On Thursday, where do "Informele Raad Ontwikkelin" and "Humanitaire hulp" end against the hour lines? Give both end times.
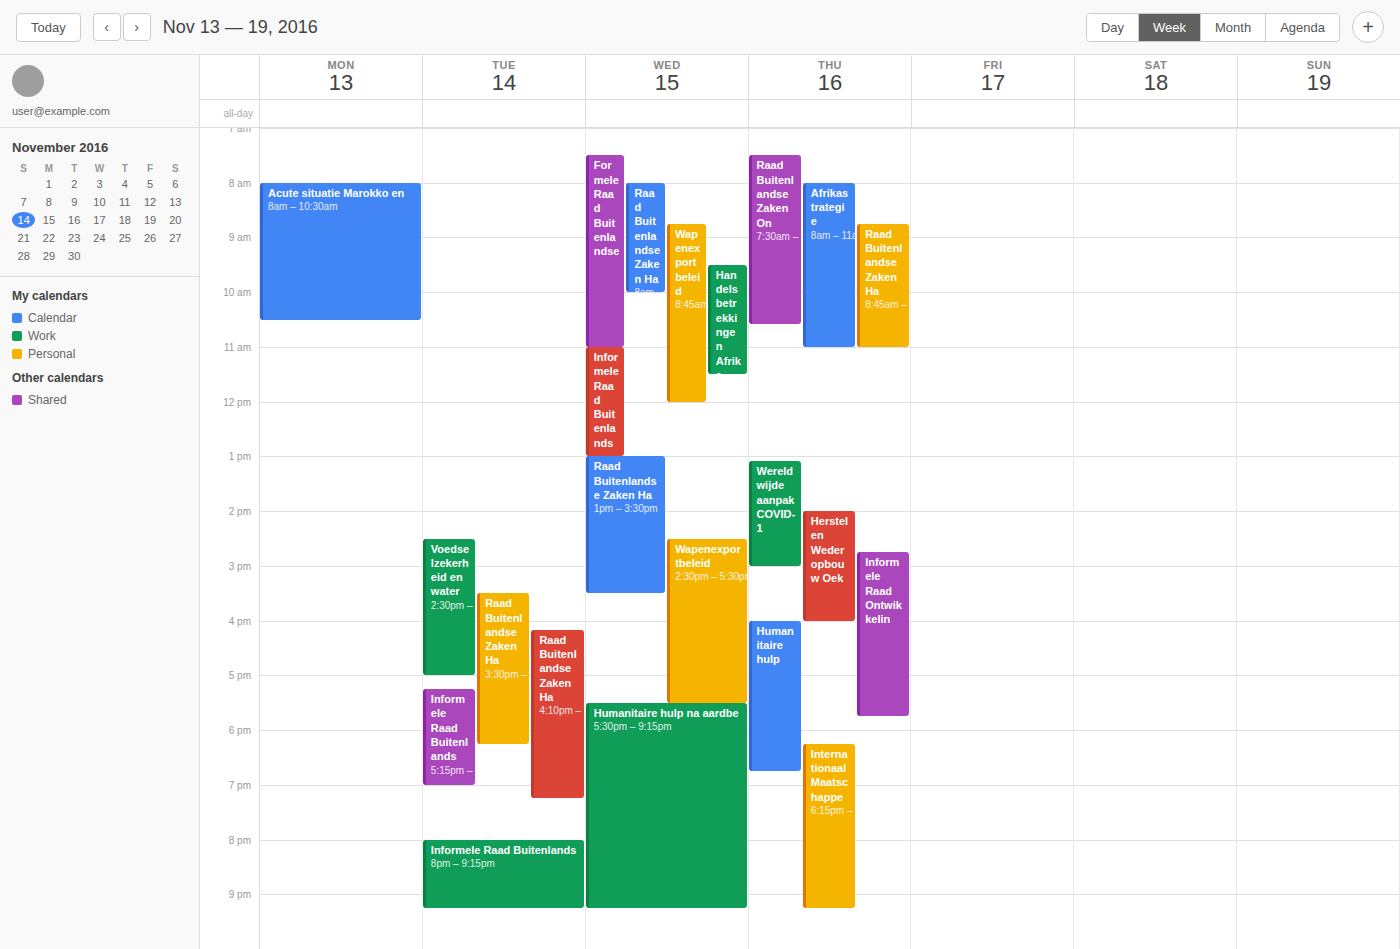
"Informele Raad Ontwikkelin": 17:45, neither: three quarters of the way from the 17:00 line to the 18:00 line. "Humanitaire hulp": 18:45, neither: three quarters of the way from the 18:00 line to the 19:00 line.